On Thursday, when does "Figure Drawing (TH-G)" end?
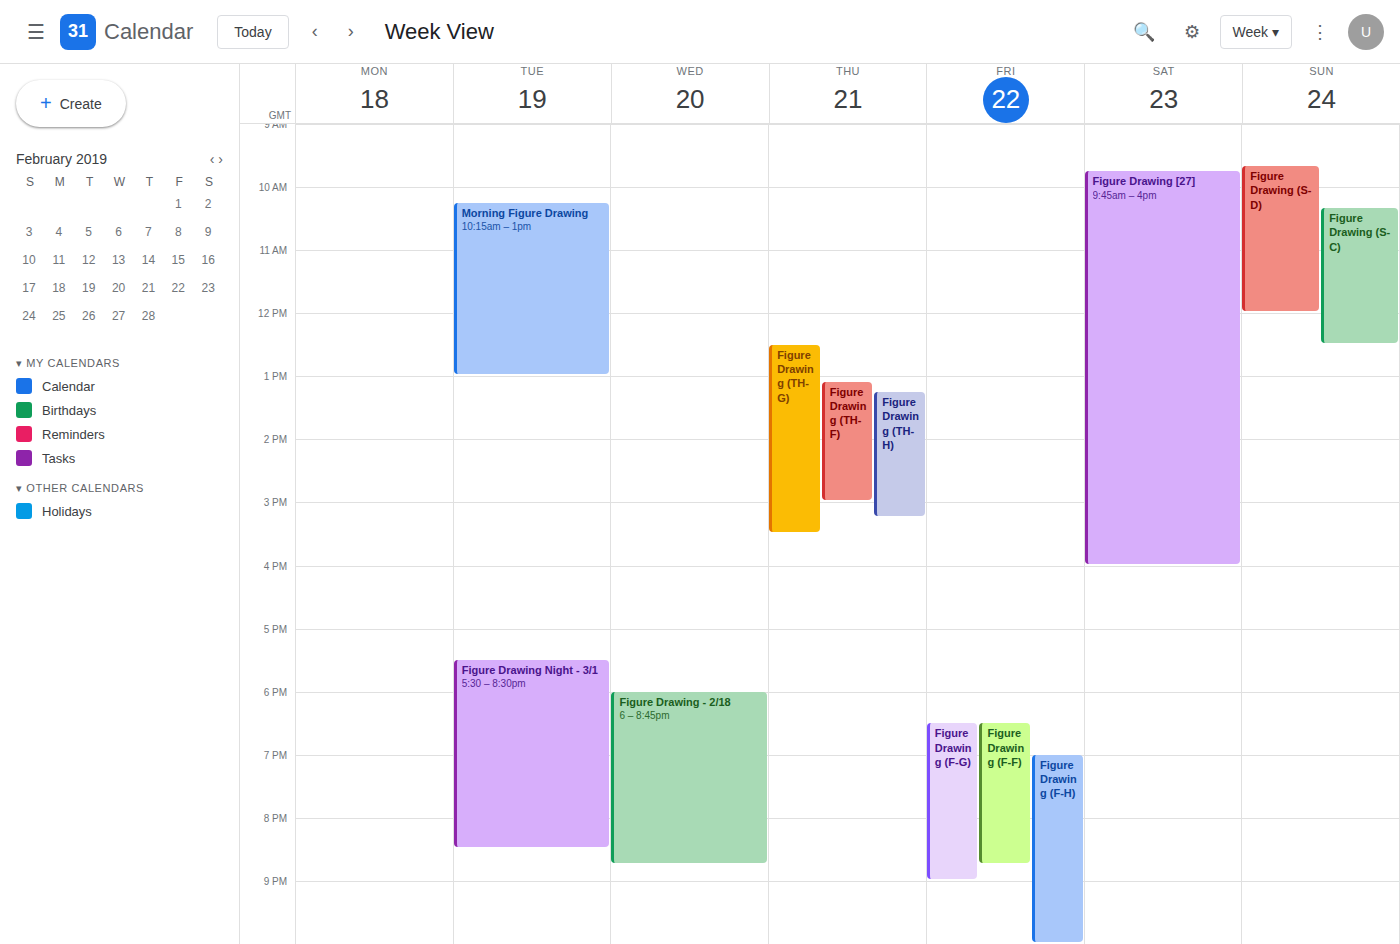
3:30 PM